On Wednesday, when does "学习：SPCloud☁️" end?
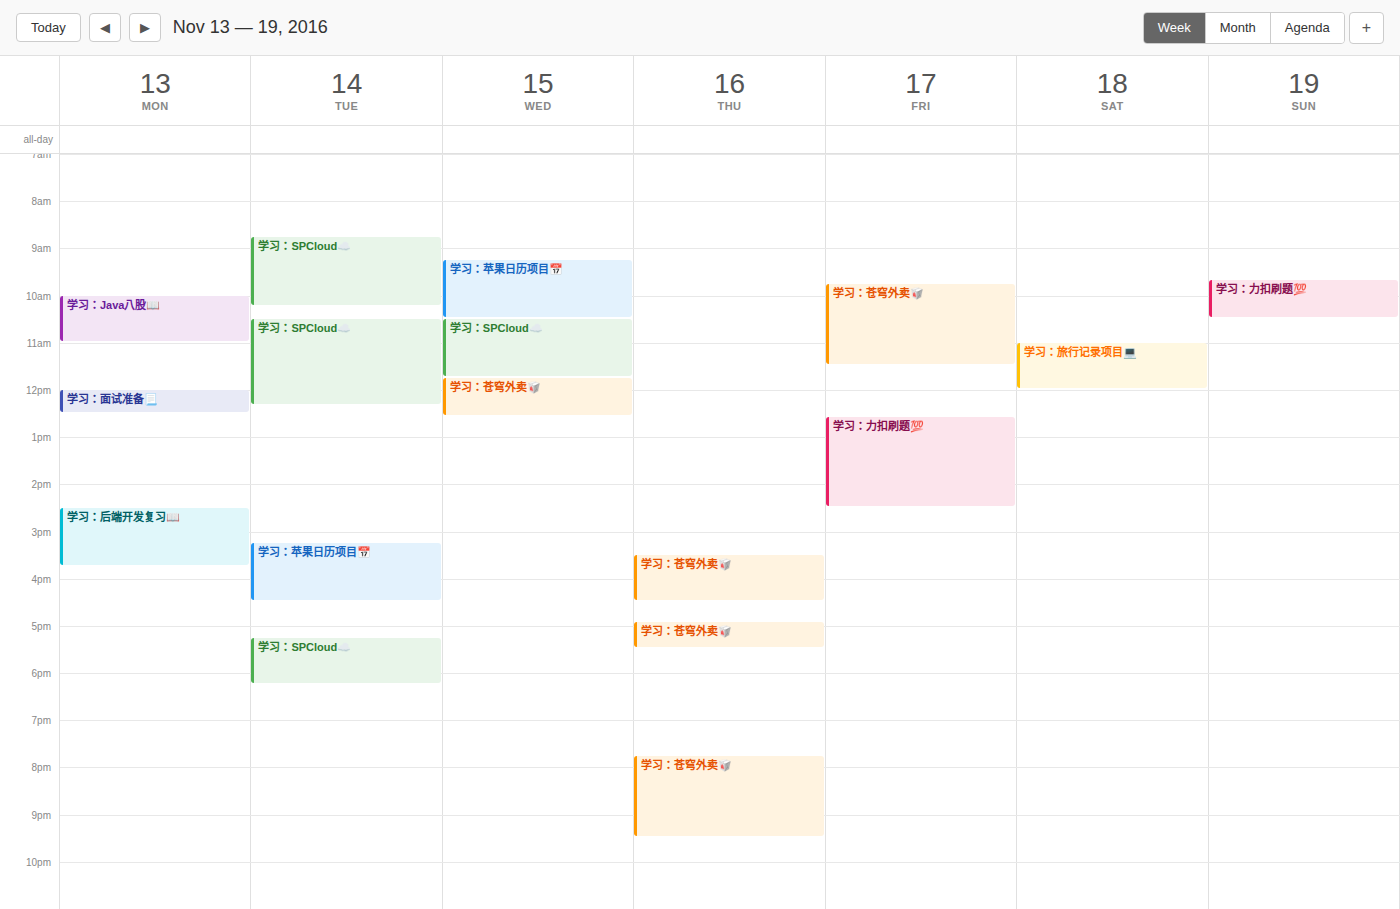
11:45